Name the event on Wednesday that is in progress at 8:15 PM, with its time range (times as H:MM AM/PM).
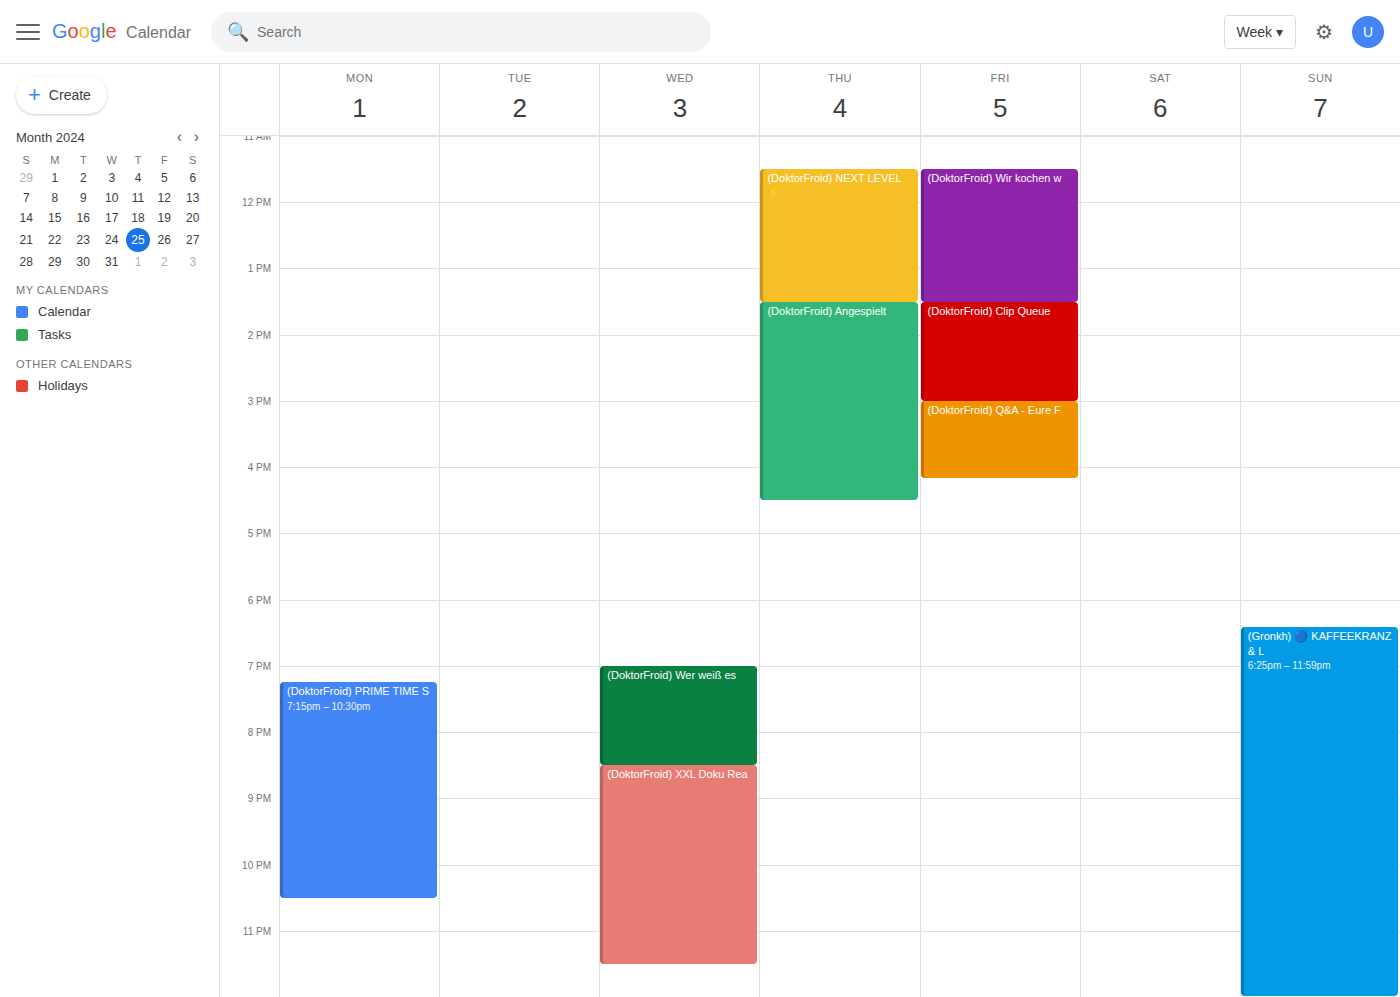
"(DoktorFroid) Wer weiß es", 7:00 PM to 8:30 PM